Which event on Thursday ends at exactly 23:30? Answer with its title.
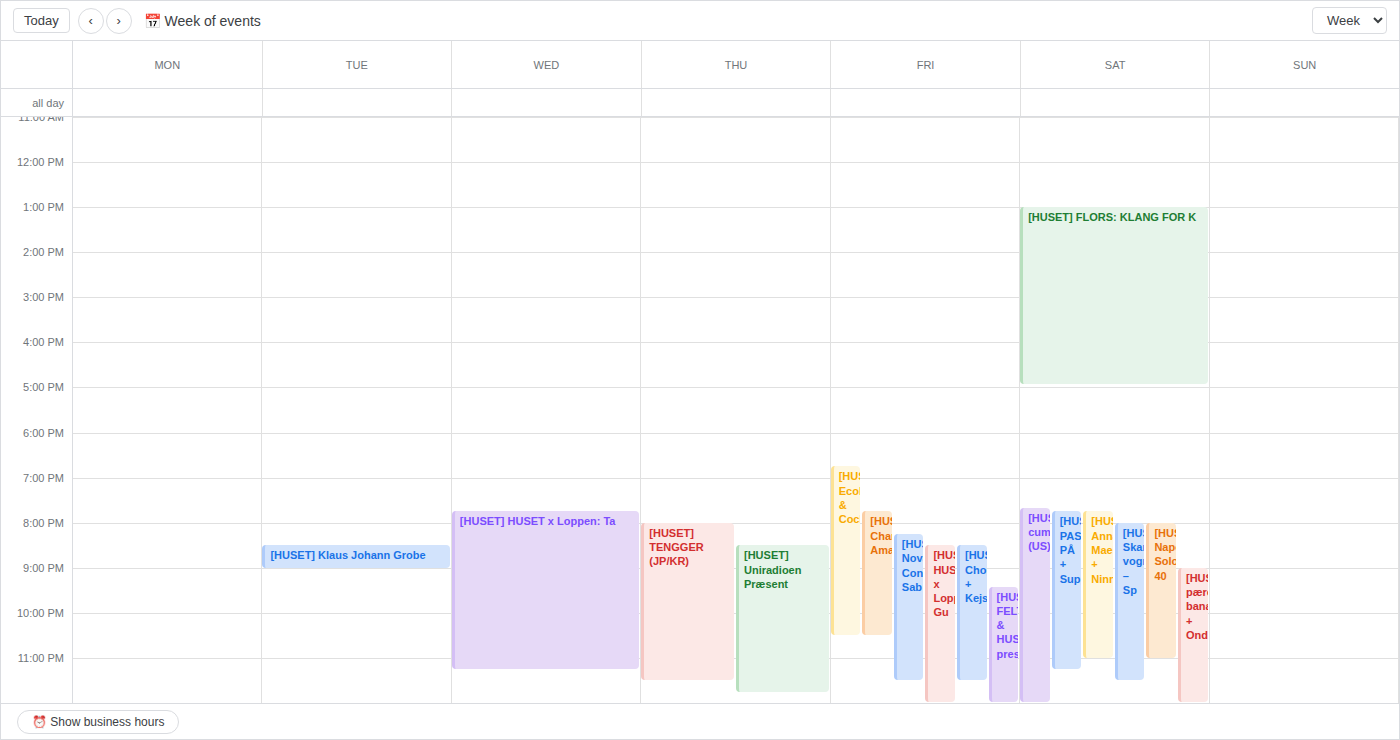
"[HUSET] TENGGER (JP/KR)"